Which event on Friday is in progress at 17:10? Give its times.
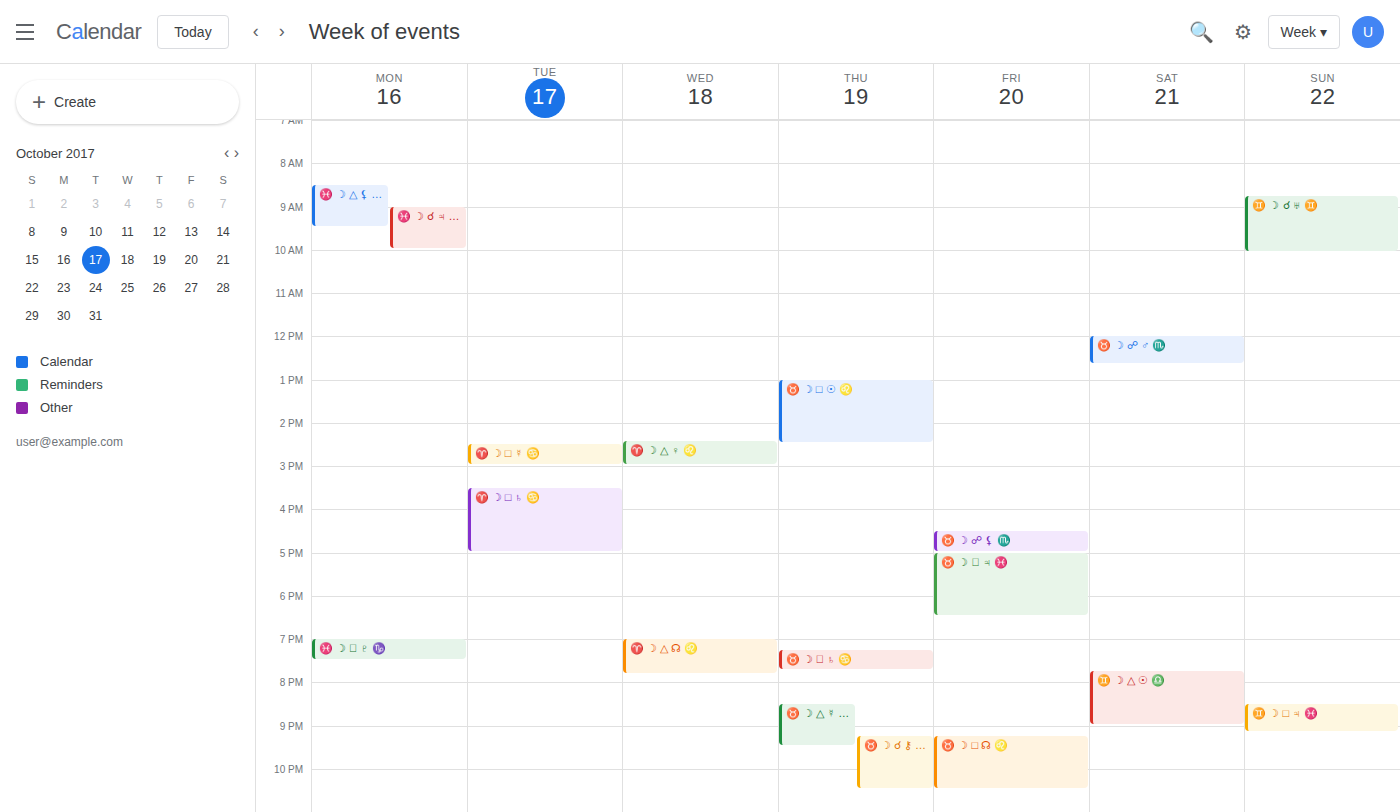
"♉️ ☽ ⚹ ♃ ♓️", 17:00 to 18:30